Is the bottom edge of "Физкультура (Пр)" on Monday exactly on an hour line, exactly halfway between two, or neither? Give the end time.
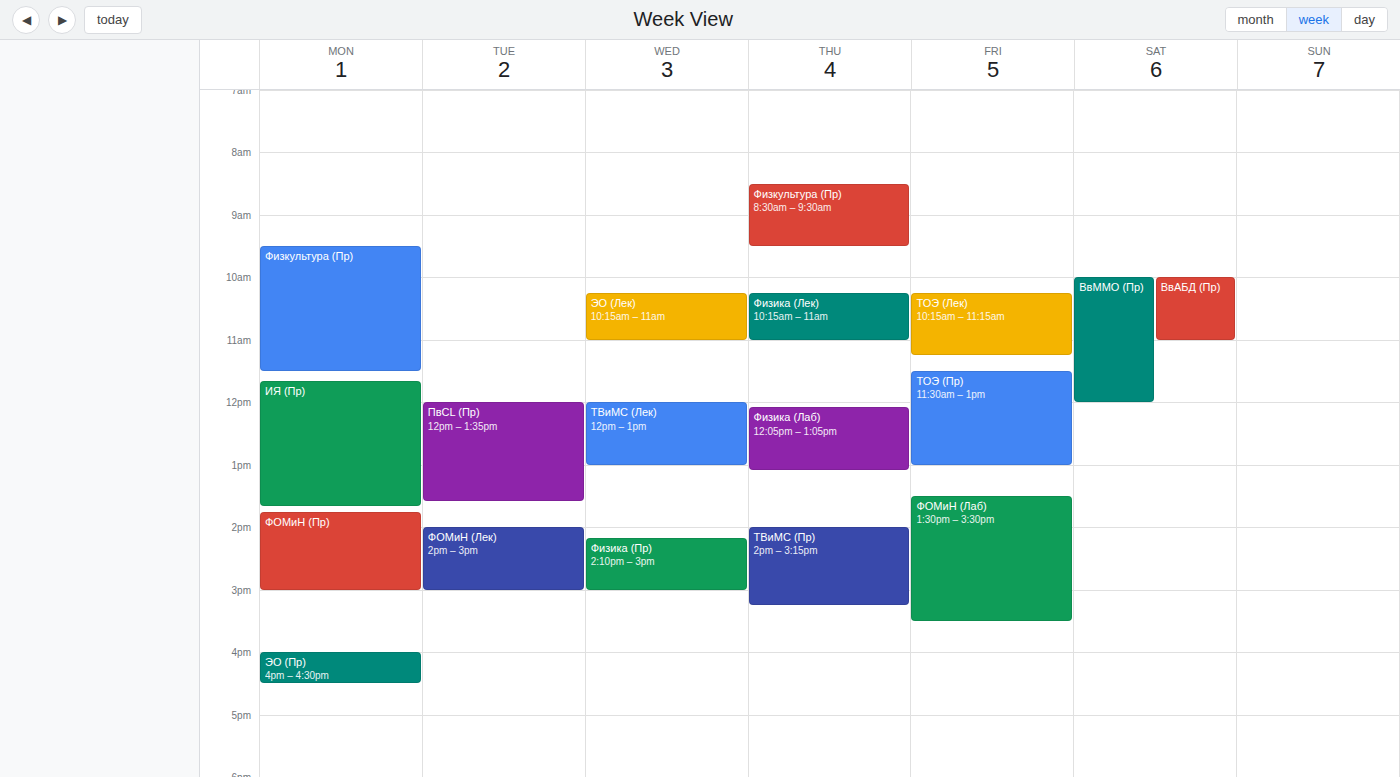
11:30 AM -- halfway between the 11 AM and 12 PM lines.